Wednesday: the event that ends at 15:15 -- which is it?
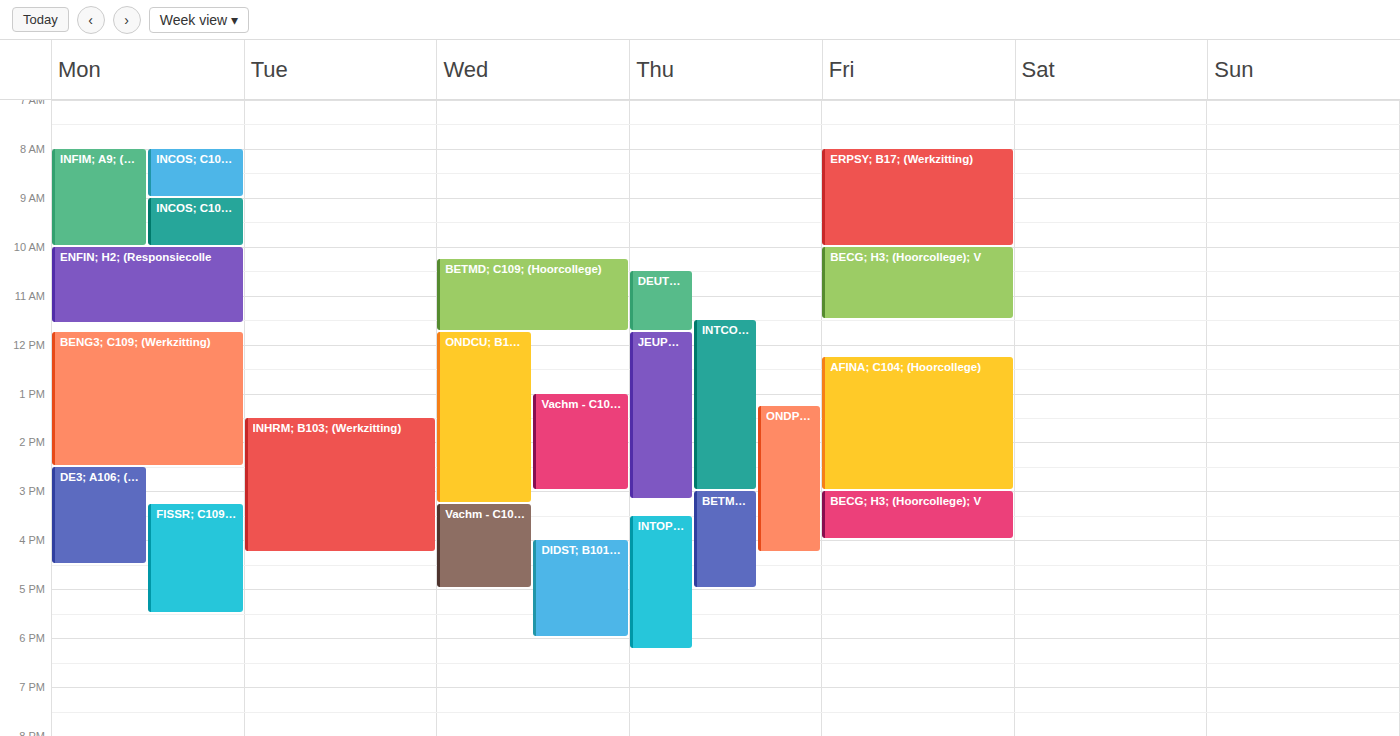
"ONDCU; B101; 6; (Hoorcolle"